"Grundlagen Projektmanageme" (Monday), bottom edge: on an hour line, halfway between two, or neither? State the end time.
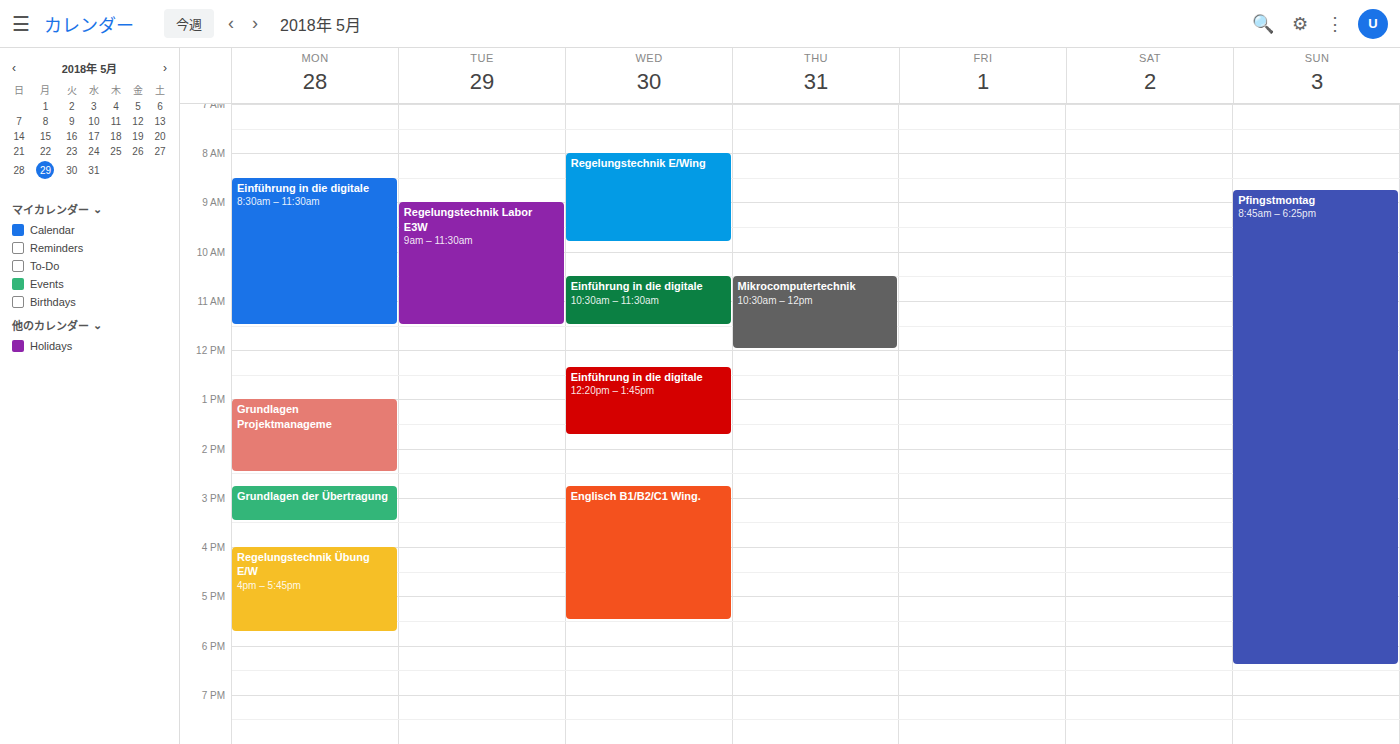
14:30 -- halfway between the 14:00 and 15:00 lines.